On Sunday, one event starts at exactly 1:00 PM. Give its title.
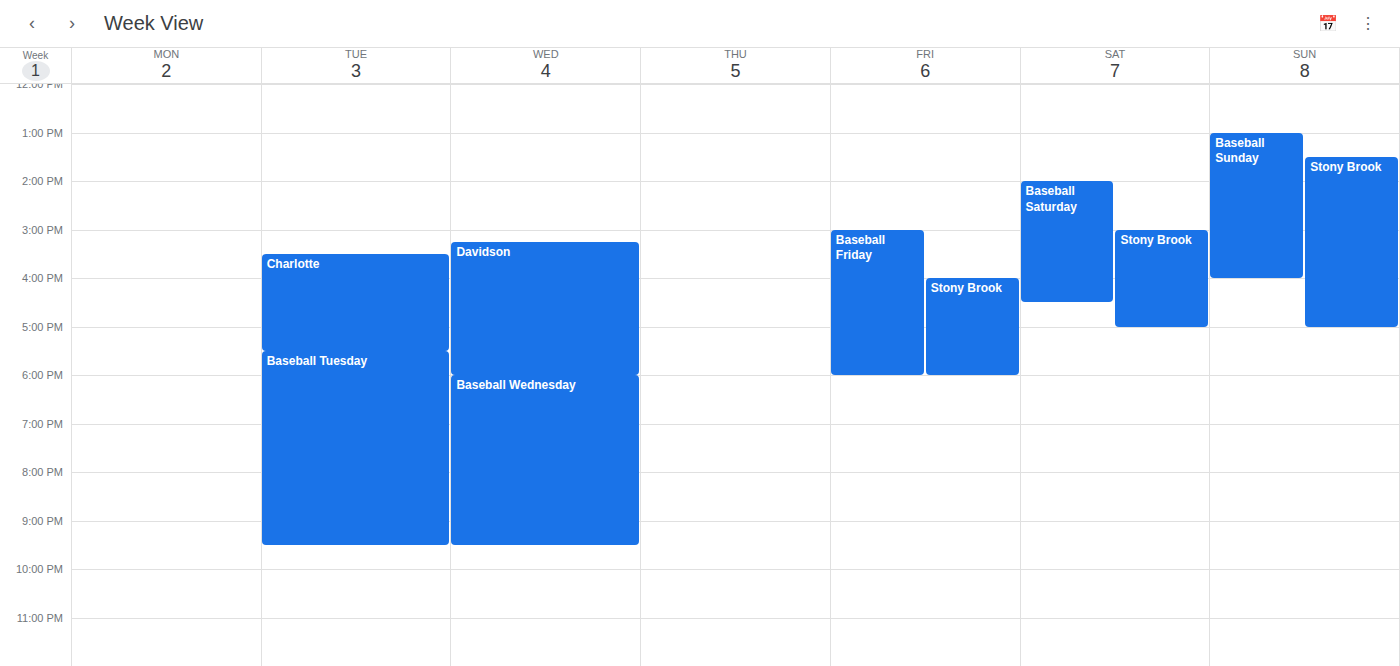
"Baseball Sunday"